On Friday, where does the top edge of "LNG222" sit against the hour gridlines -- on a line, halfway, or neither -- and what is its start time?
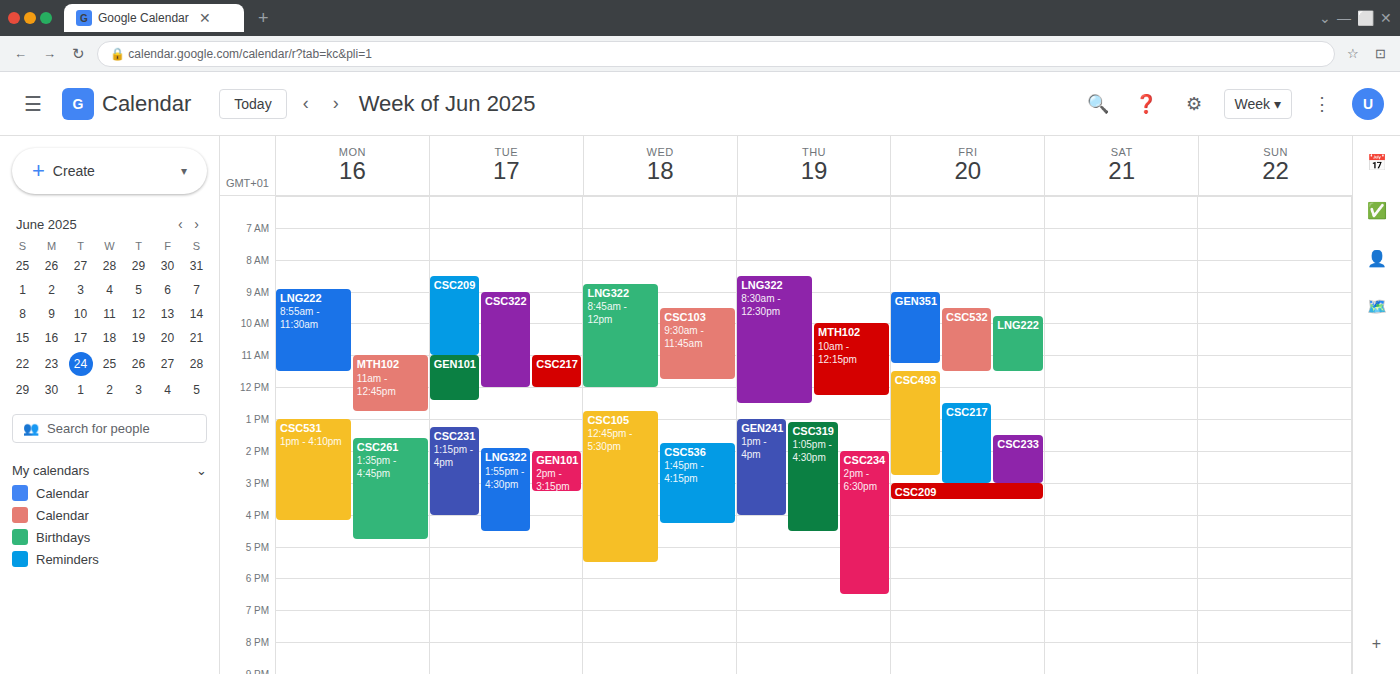
9:45 AM -- neither: three quarters of the way from the 9 AM line to the 10 AM line.